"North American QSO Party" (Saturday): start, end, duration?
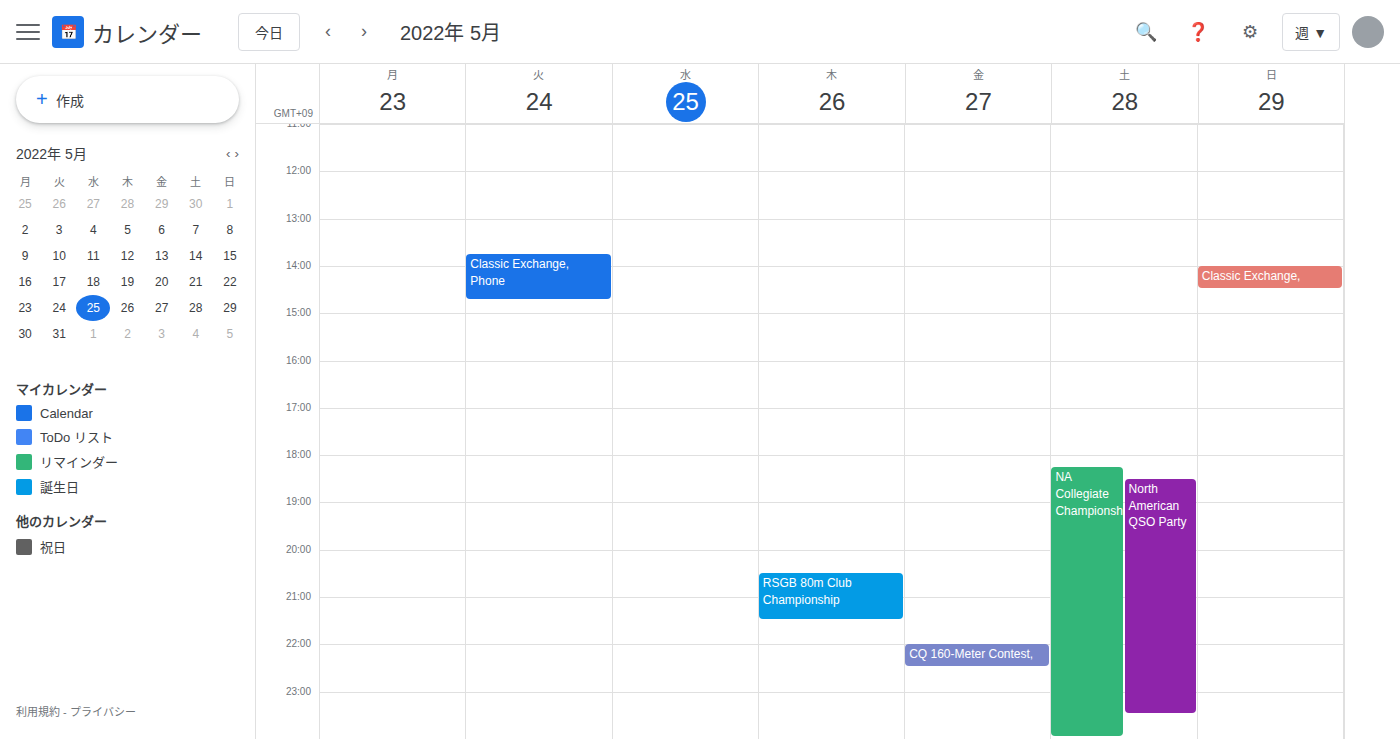
6:30 PM to 11:30 PM, 5 hours